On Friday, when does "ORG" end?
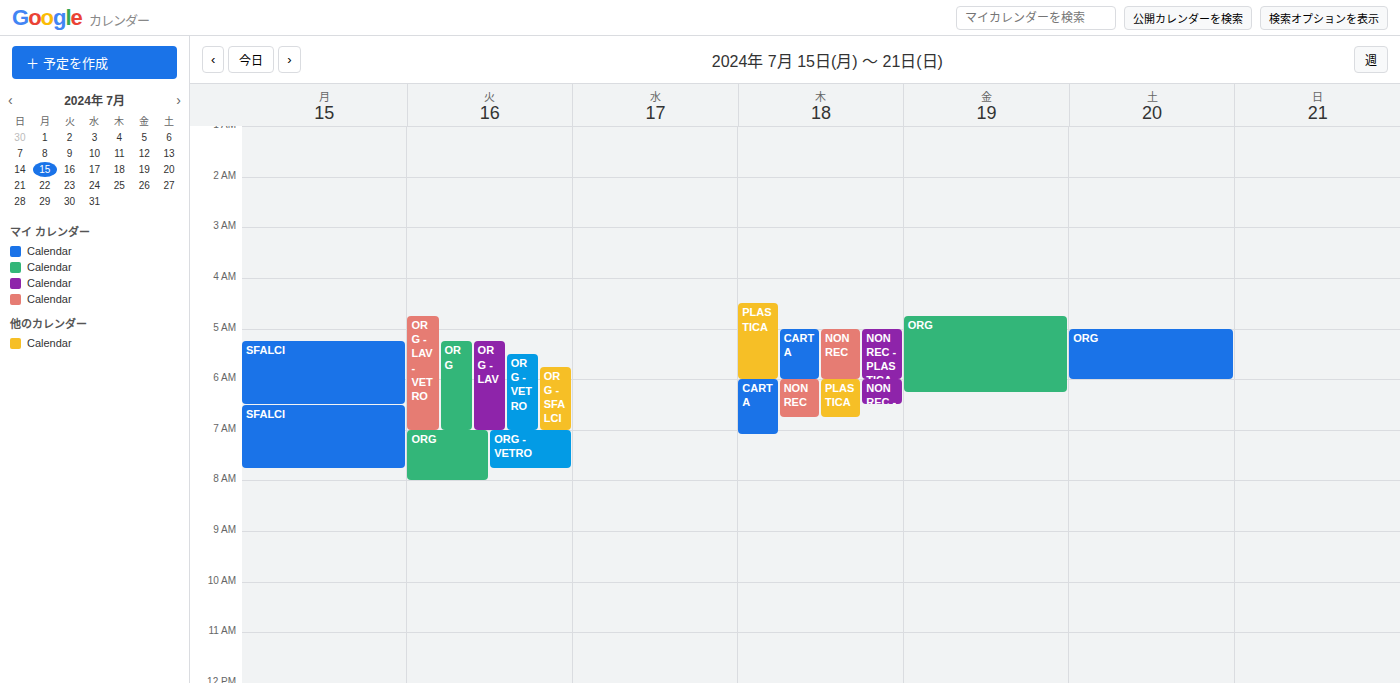
6:15 AM